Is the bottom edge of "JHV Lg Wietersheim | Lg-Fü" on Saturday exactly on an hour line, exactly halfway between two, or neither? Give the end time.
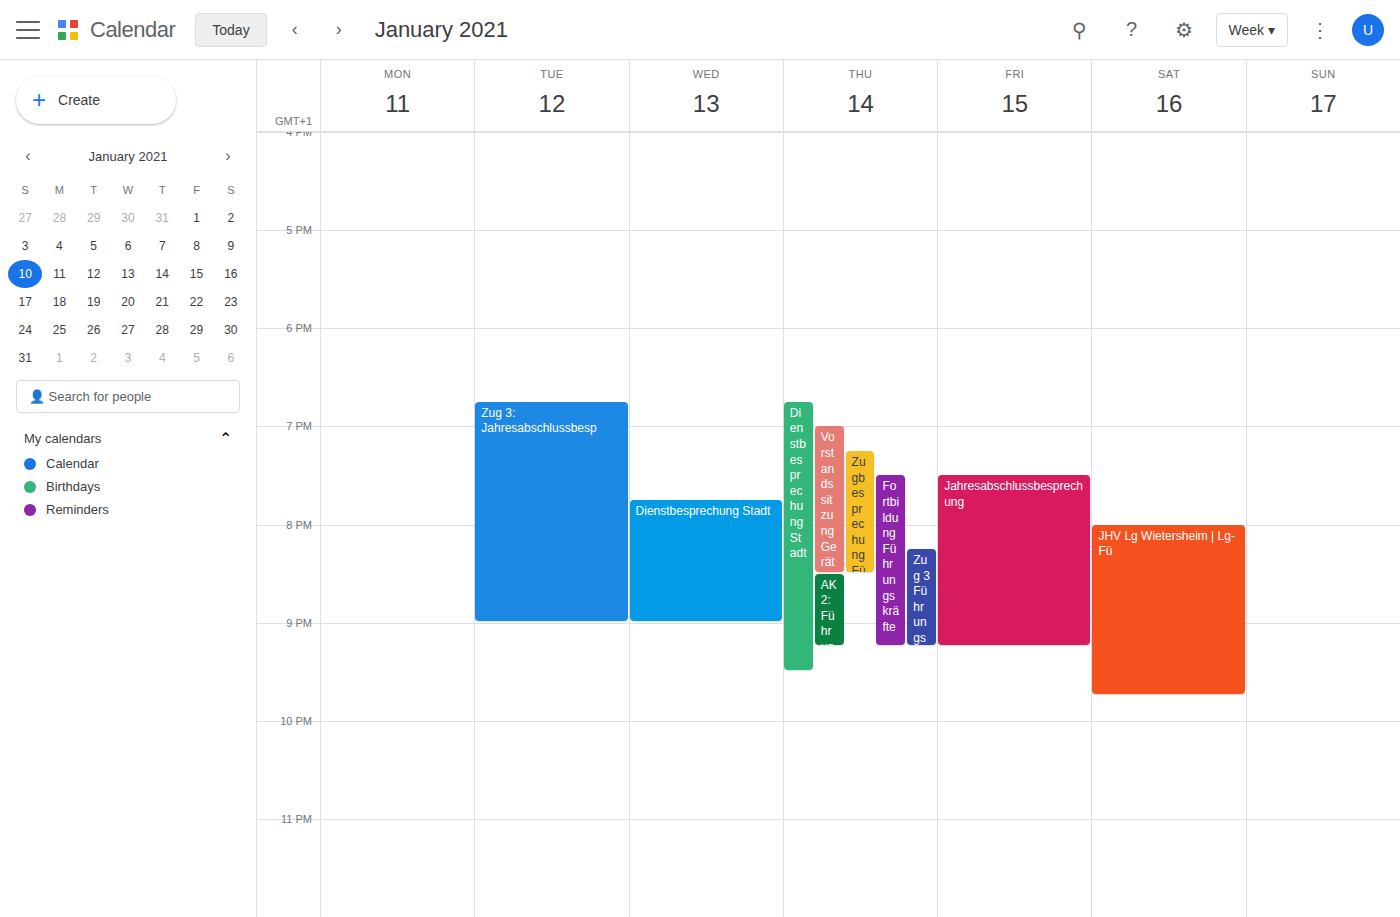
9:45 PM -- neither: three quarters of the way from the 9 PM line to the 10 PM line.